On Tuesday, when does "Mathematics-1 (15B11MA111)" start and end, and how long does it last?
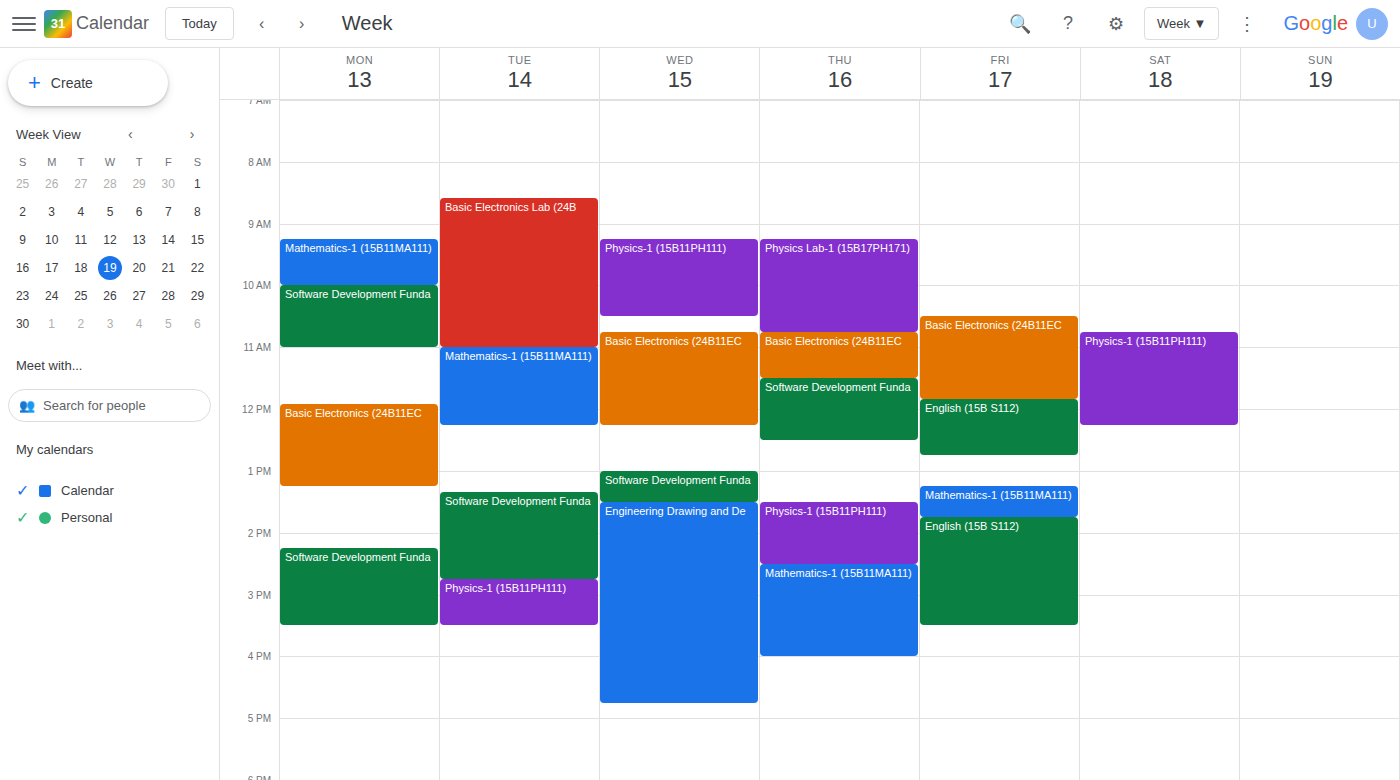
11:00 AM to 12:15 PM, 1 hour 15 minutes